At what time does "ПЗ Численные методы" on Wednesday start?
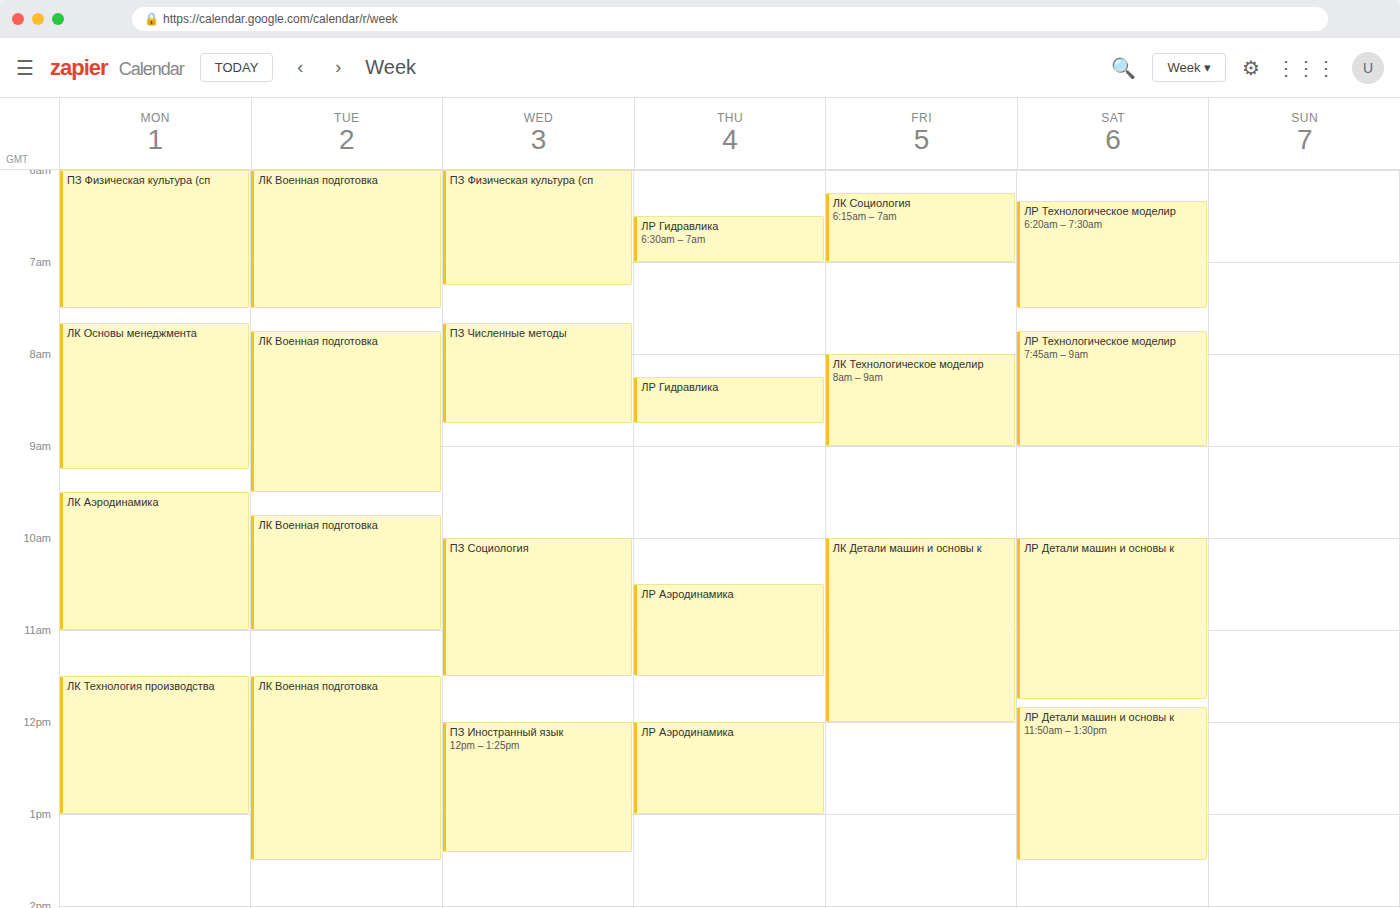
7:40 AM